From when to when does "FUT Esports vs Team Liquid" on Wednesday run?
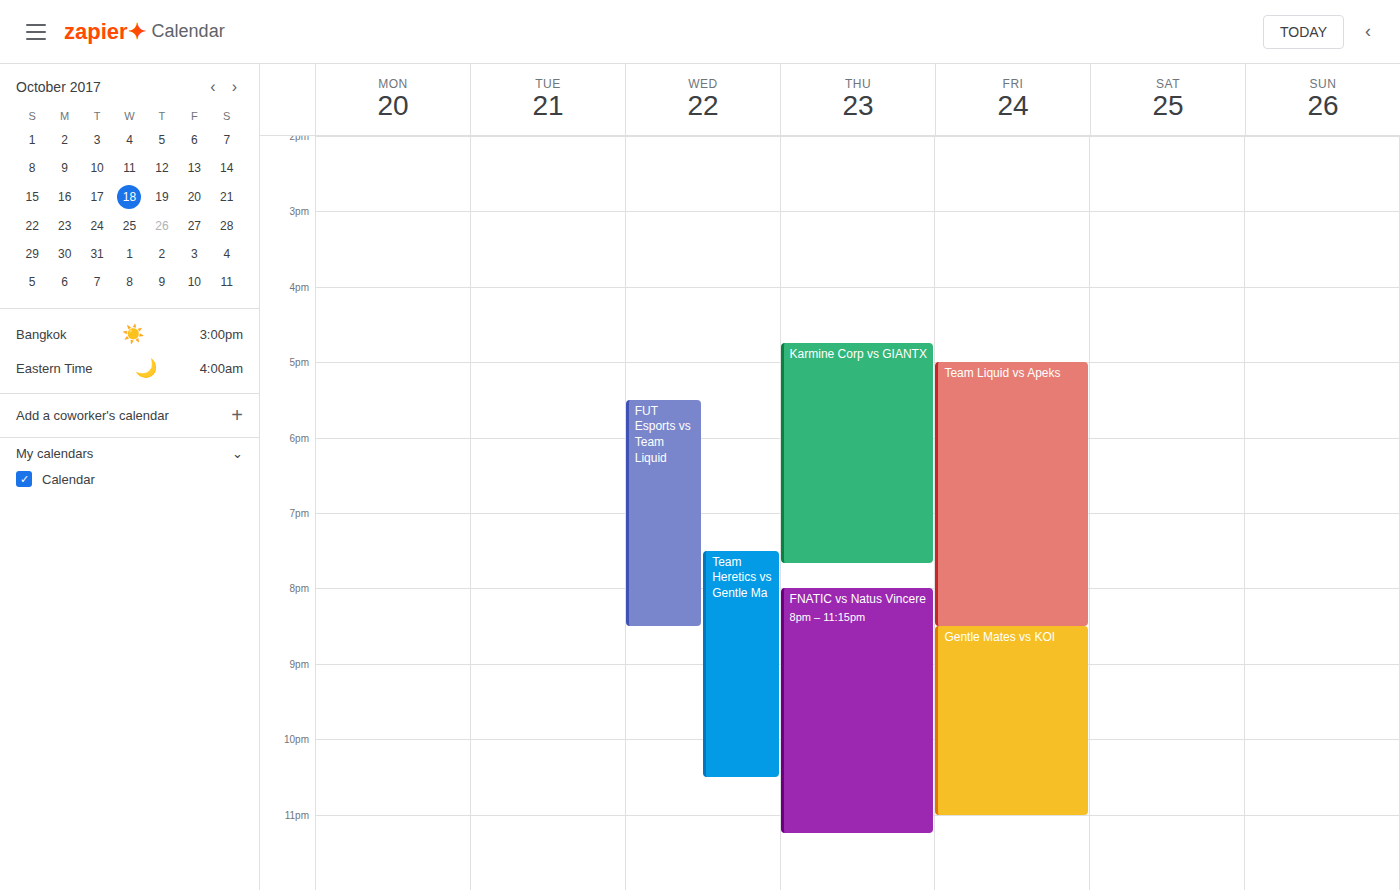
5:30 PM to 8:30 PM